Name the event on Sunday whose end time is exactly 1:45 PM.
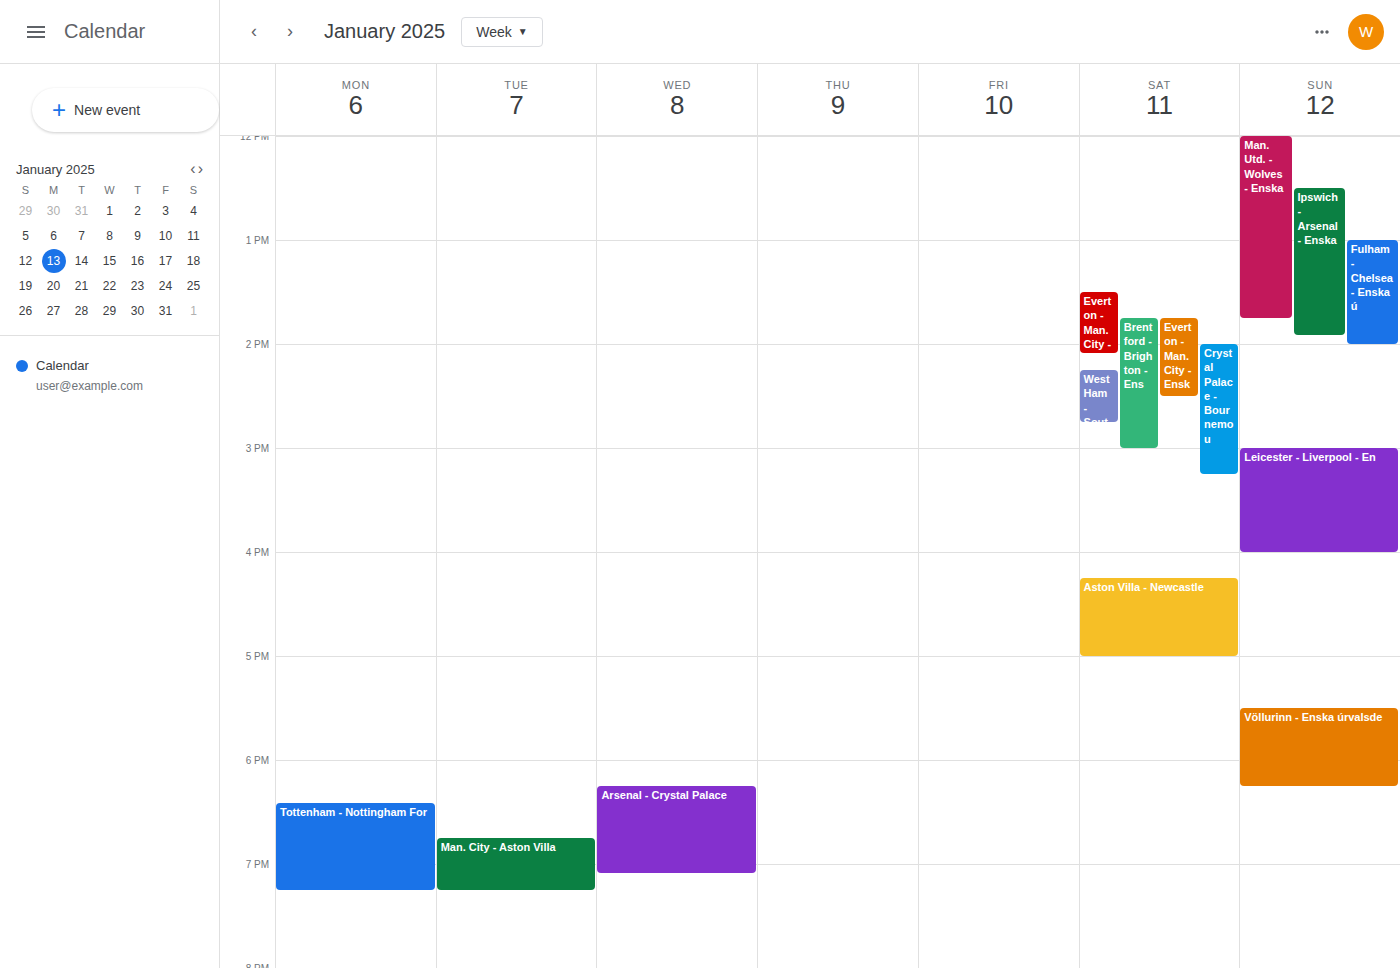
"Man. Utd. - Wolves - Enska"